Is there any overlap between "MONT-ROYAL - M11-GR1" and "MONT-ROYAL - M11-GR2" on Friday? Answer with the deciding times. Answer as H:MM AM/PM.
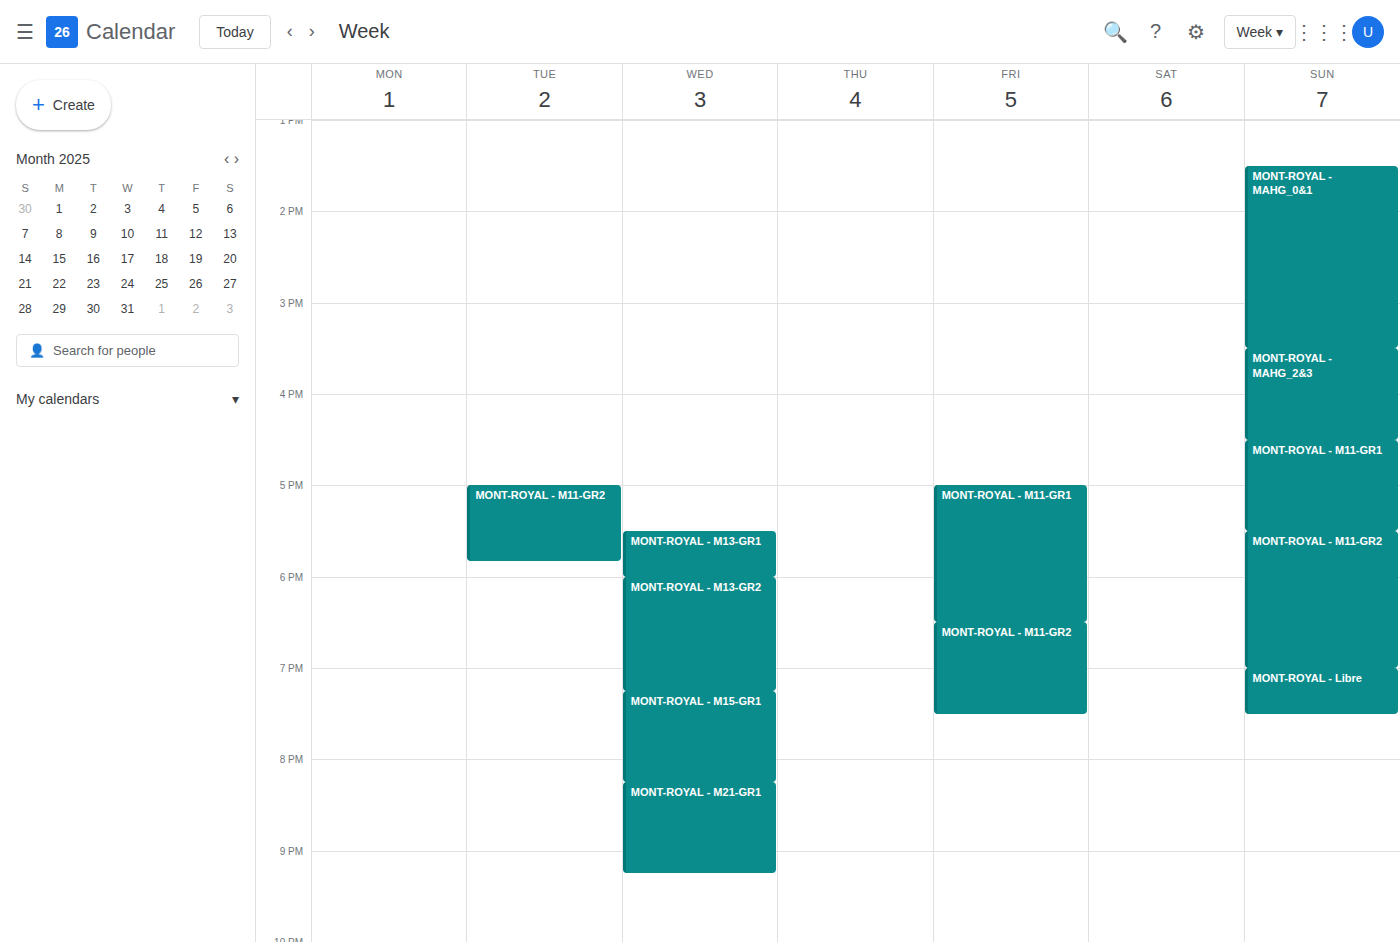
"MONT-ROYAL - M11-GR1" ends at 6:30 PM, exactly when "MONT-ROYAL - M11-GR2" starts -- they touch but do not overlap.